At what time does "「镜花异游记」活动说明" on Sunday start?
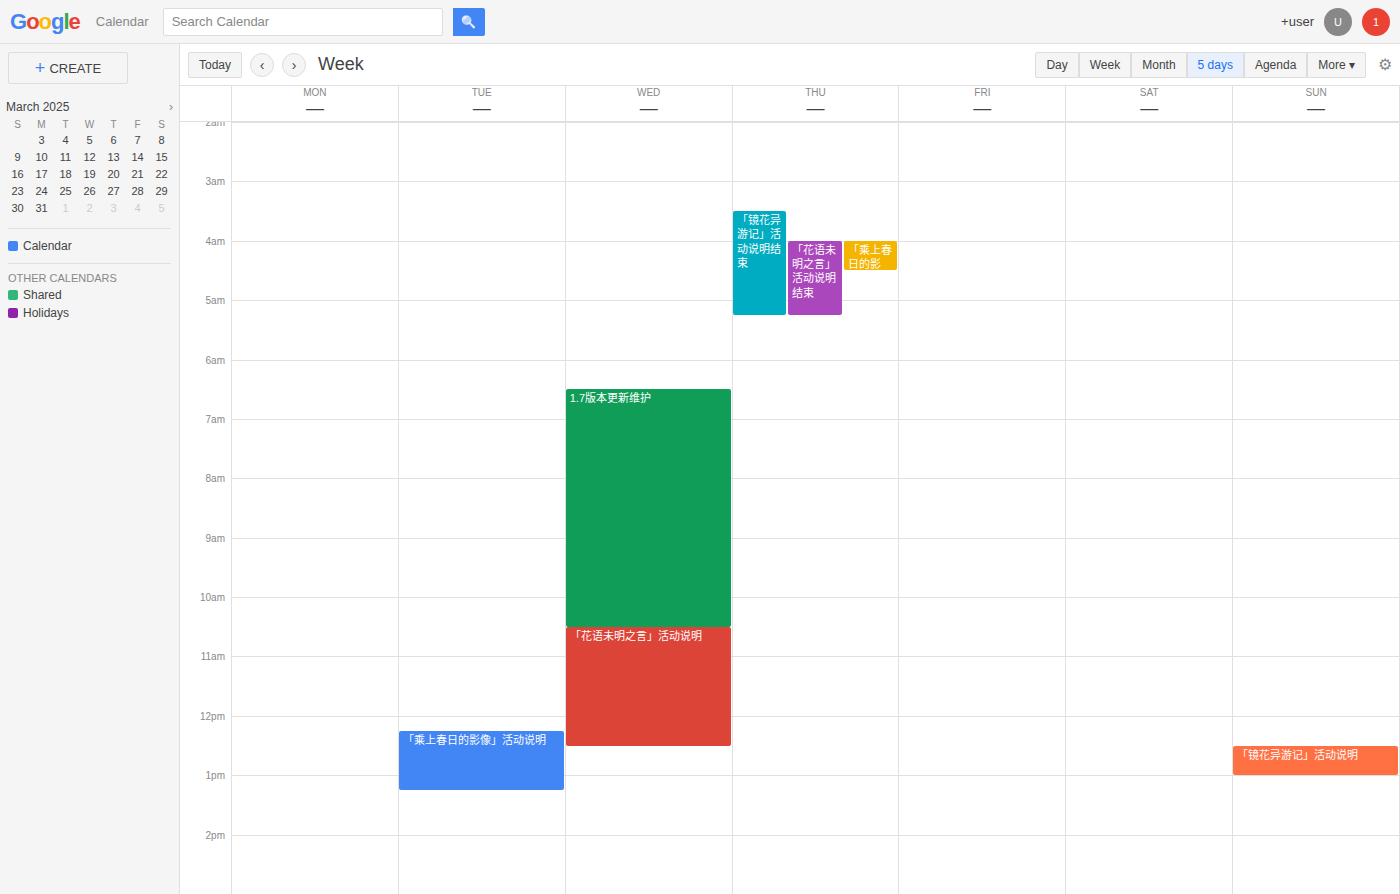
12:30 PM